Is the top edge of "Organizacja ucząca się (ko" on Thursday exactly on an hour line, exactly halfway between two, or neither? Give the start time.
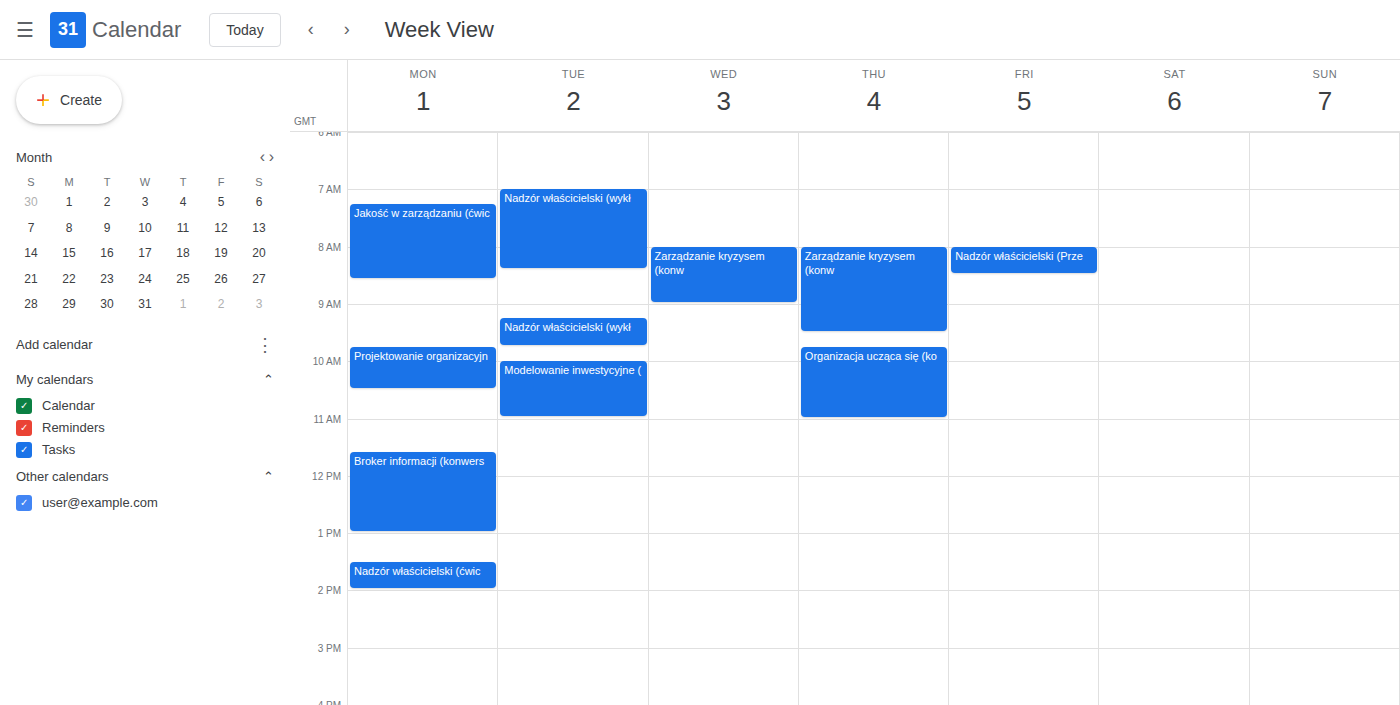
09:45 -- neither: three quarters of the way from the 09:00 line to the 10:00 line.